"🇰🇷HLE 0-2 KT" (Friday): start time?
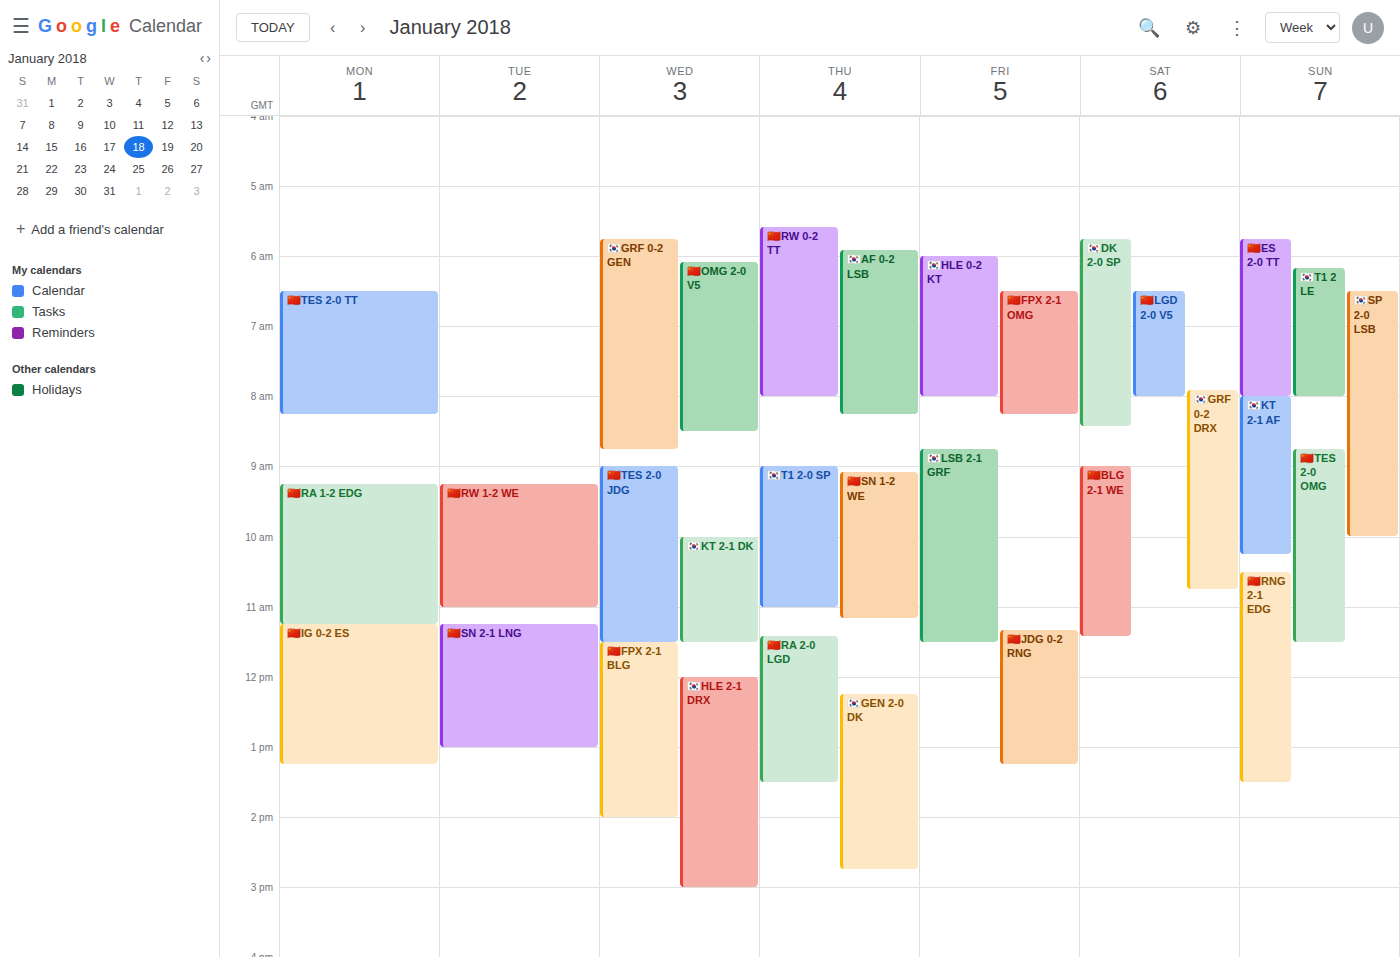
6:00 AM